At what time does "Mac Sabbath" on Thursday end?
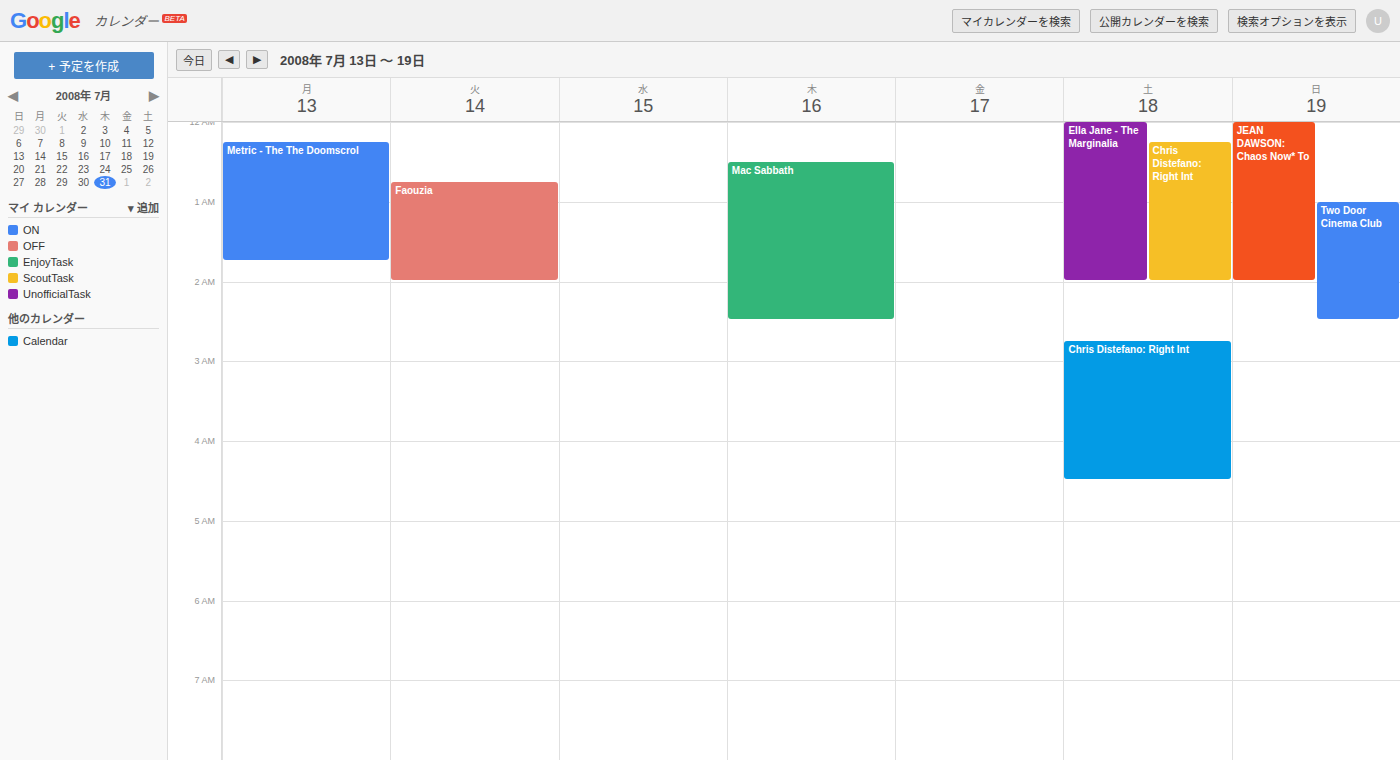
2:30 AM